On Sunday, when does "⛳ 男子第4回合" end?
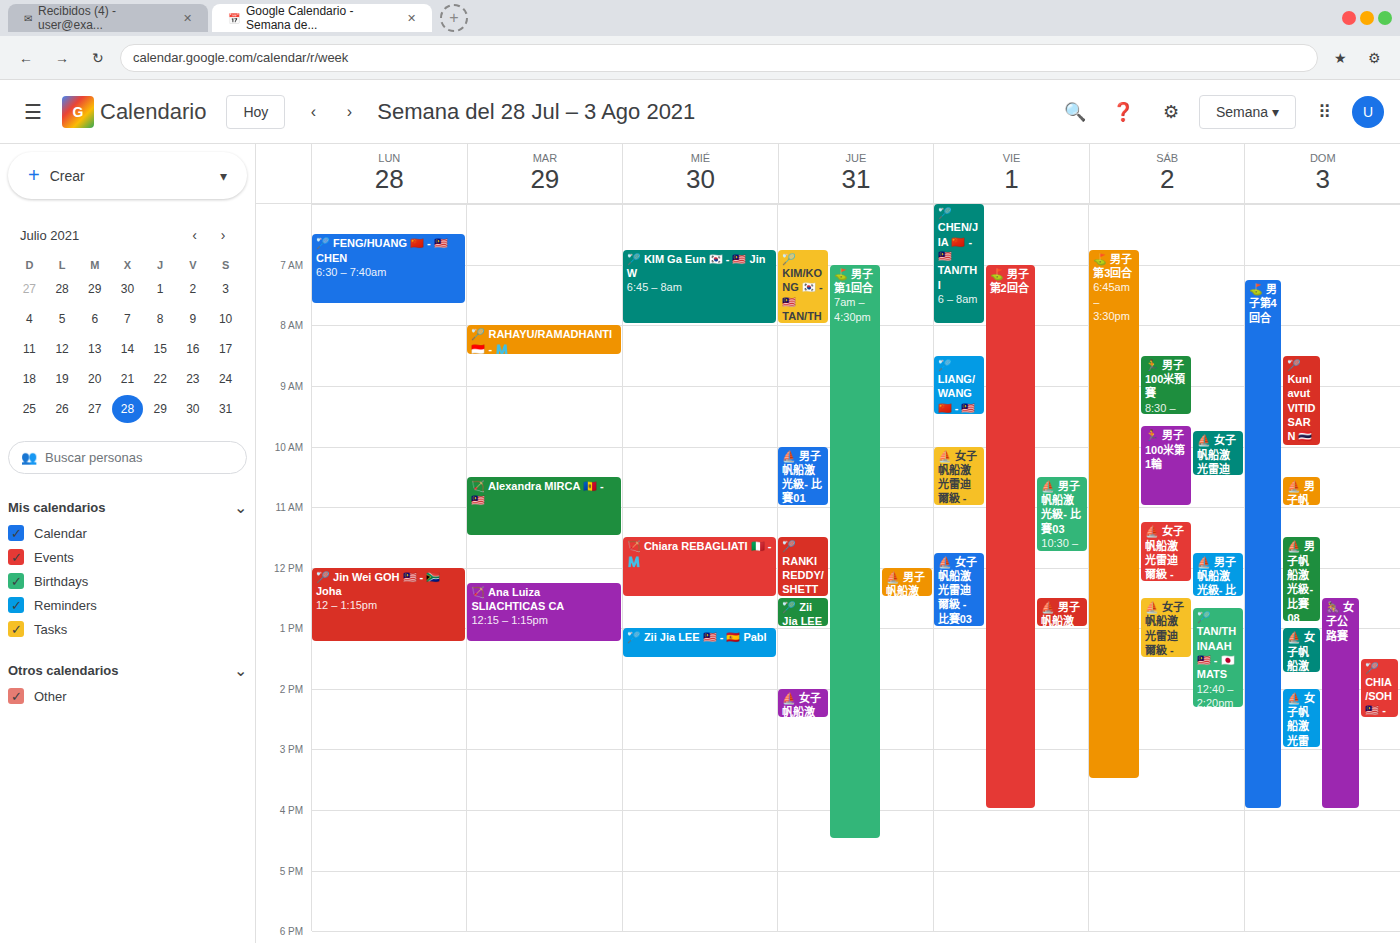
4:00 PM